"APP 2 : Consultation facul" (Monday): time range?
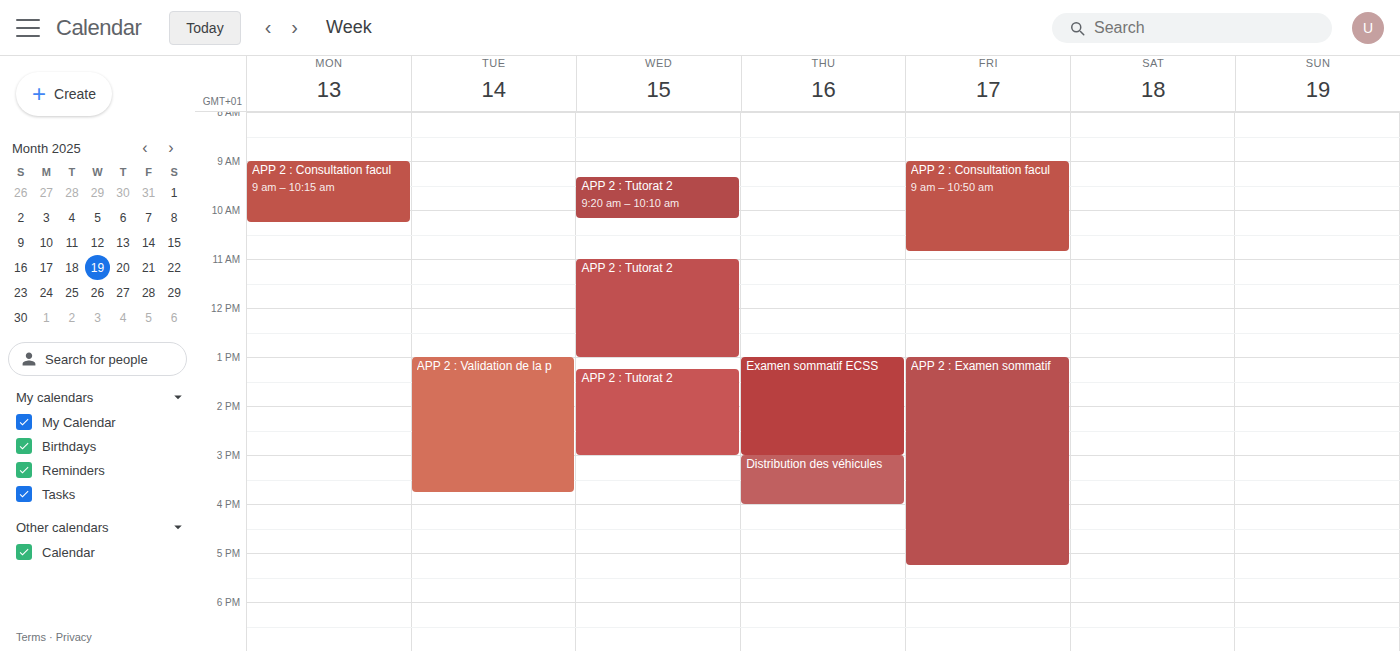
9:00 AM to 10:15 AM